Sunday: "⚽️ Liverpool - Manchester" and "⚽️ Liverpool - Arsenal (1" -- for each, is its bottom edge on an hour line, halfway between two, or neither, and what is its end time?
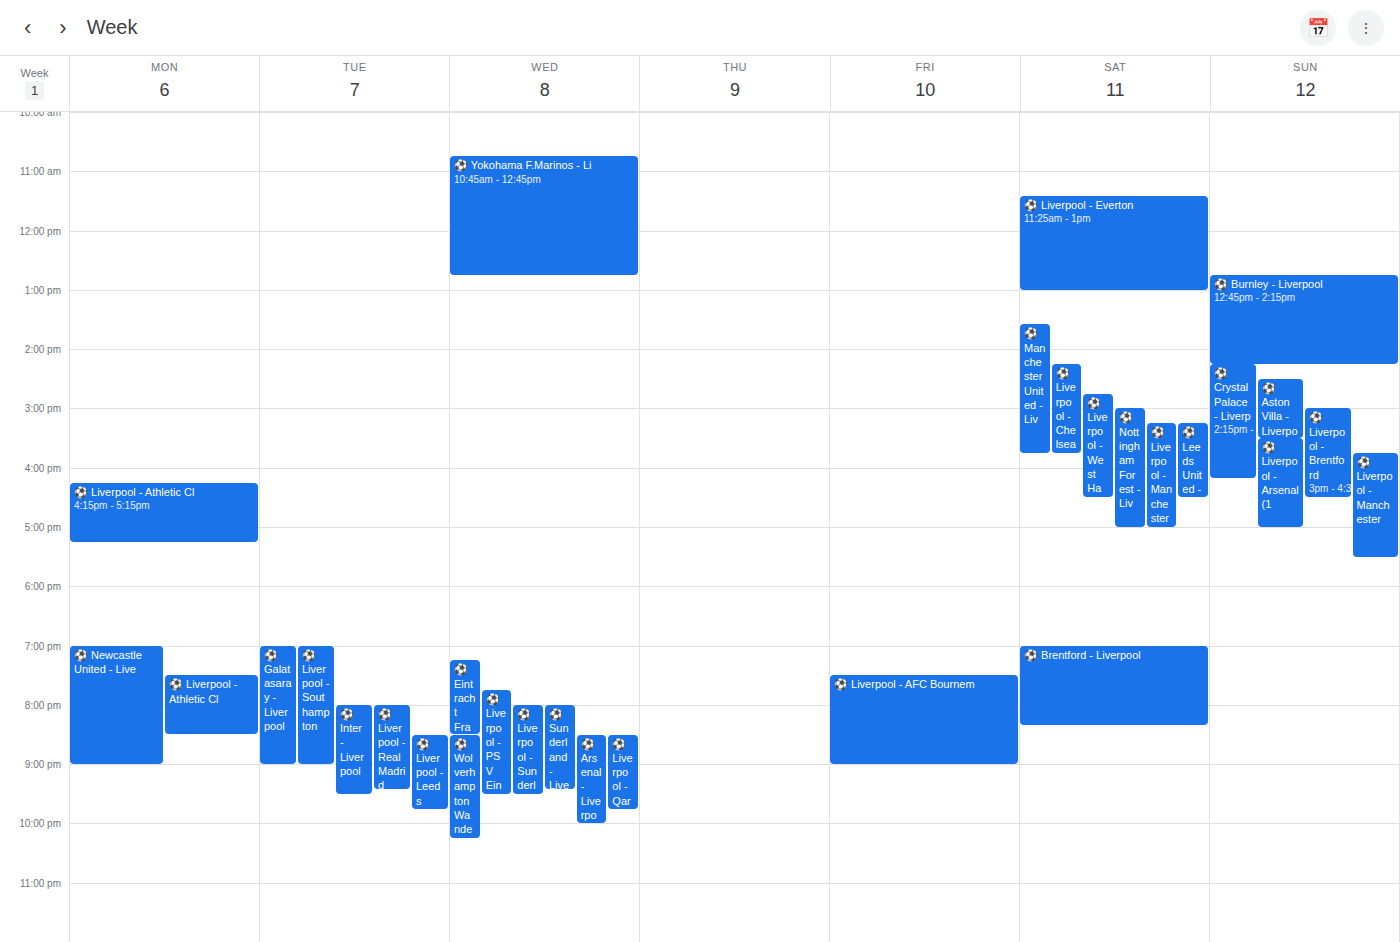
"⚽️ Liverpool - Manchester": 5:30 PM, halfway between the 5 PM and 6 PM lines. "⚽️ Liverpool - Arsenal (1": 5:00 PM, exactly on the 5 PM line.